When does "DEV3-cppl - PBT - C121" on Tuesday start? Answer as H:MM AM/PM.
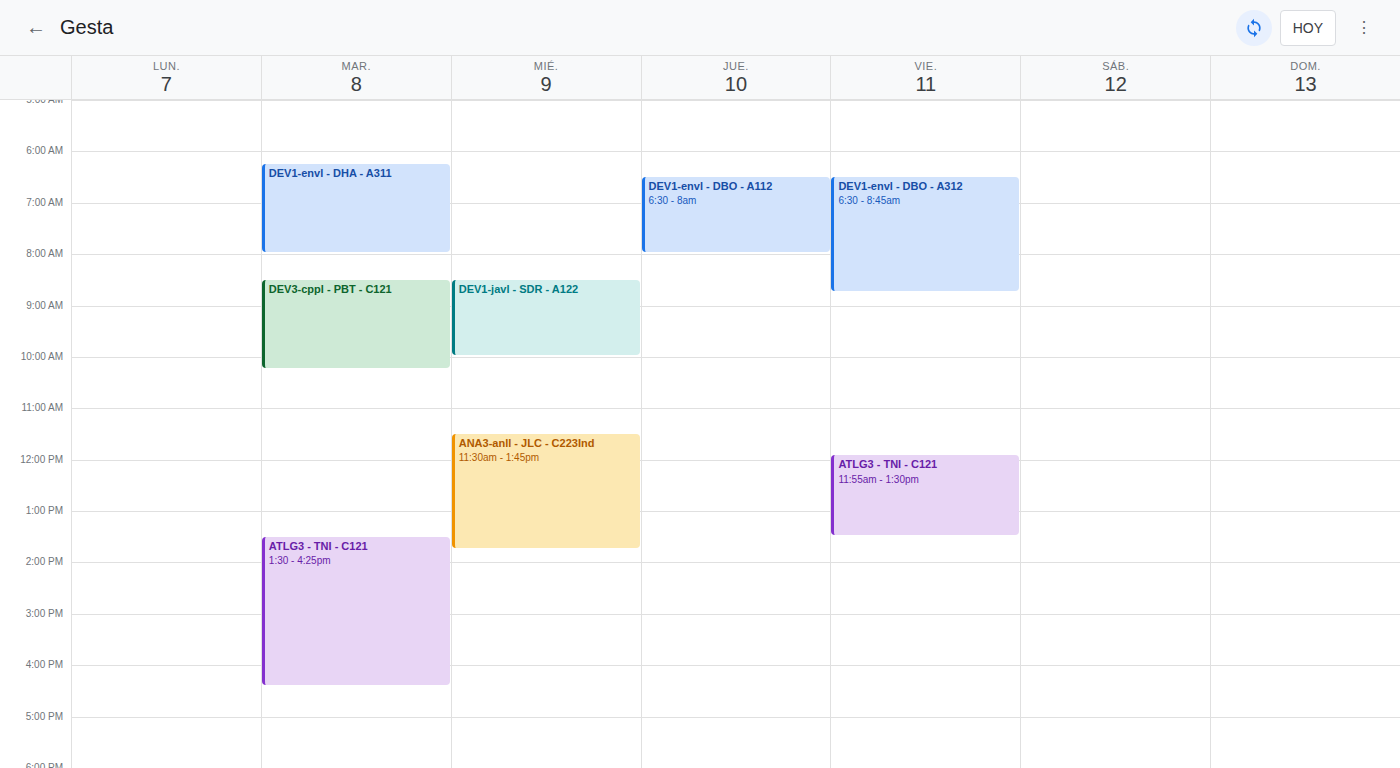
8:30 AM